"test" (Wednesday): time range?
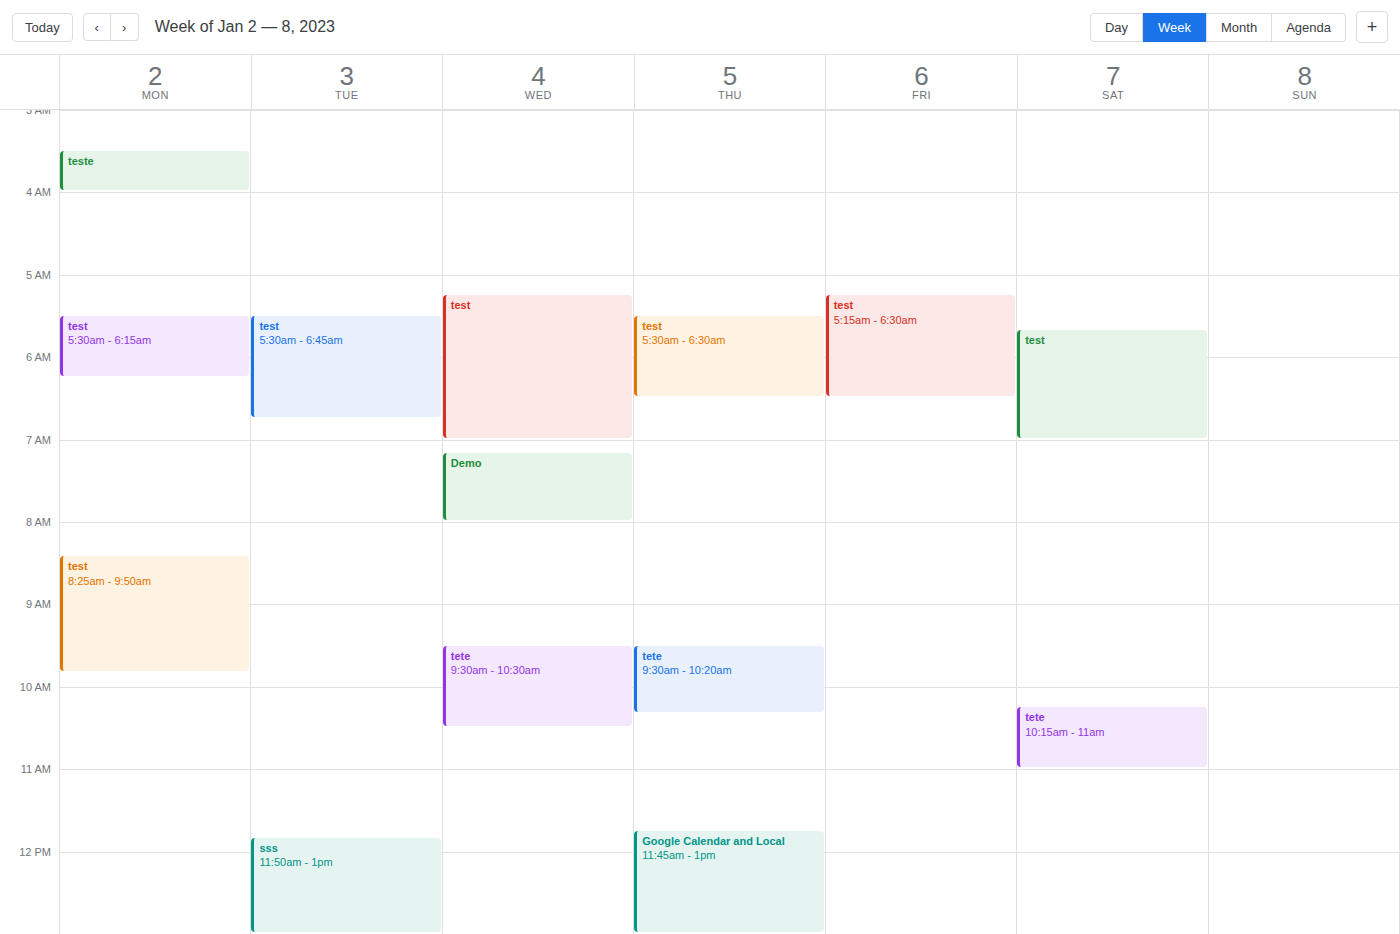
5:15 AM to 7:00 AM